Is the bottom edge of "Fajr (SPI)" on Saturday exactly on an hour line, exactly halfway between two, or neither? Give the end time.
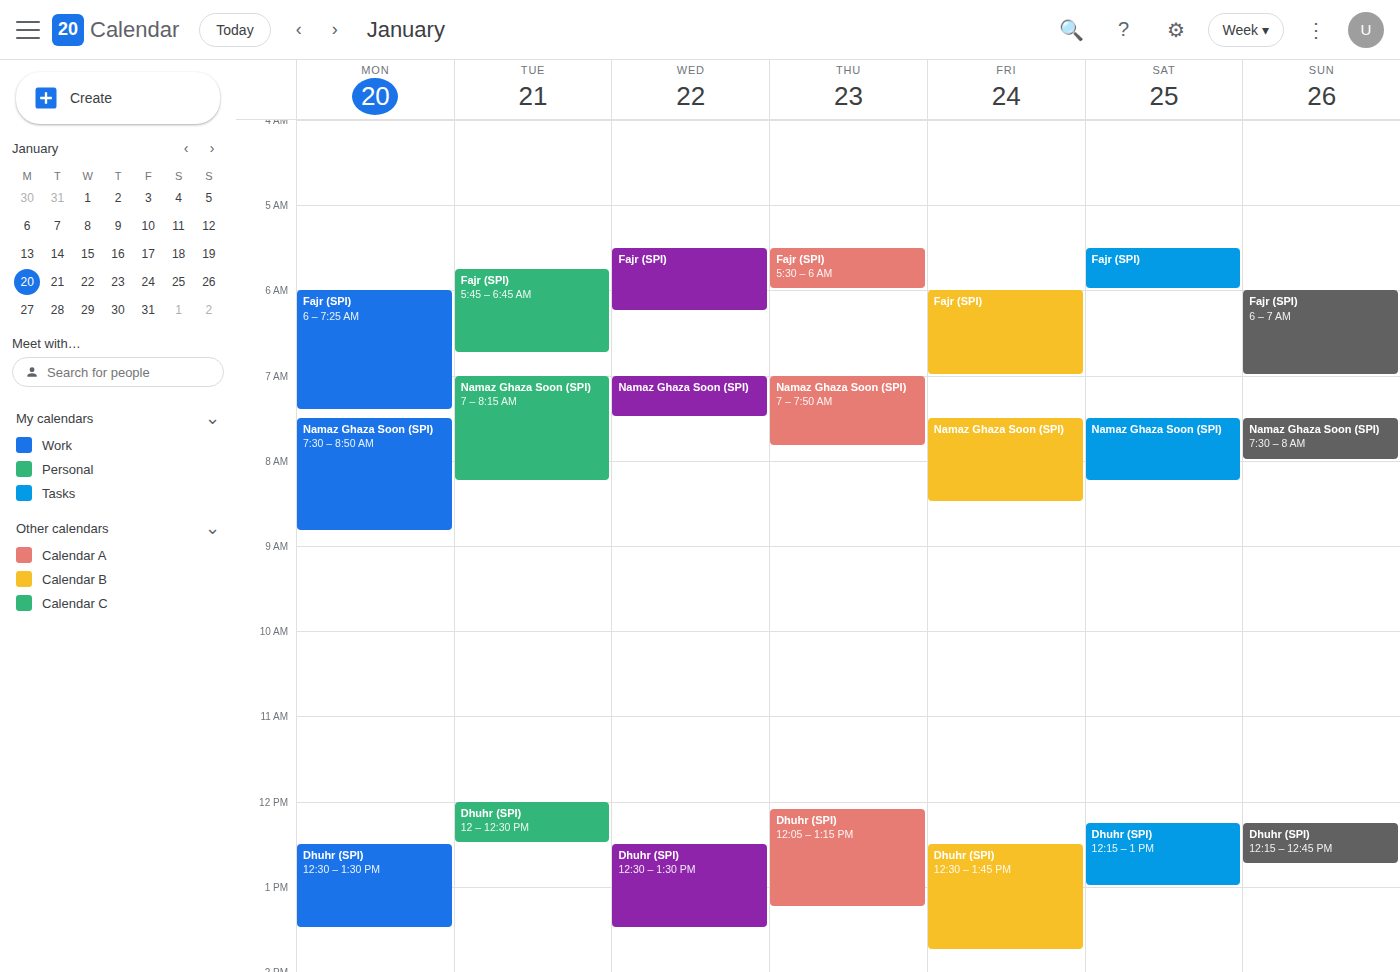
6:00 AM -- exactly on the 6 AM line.